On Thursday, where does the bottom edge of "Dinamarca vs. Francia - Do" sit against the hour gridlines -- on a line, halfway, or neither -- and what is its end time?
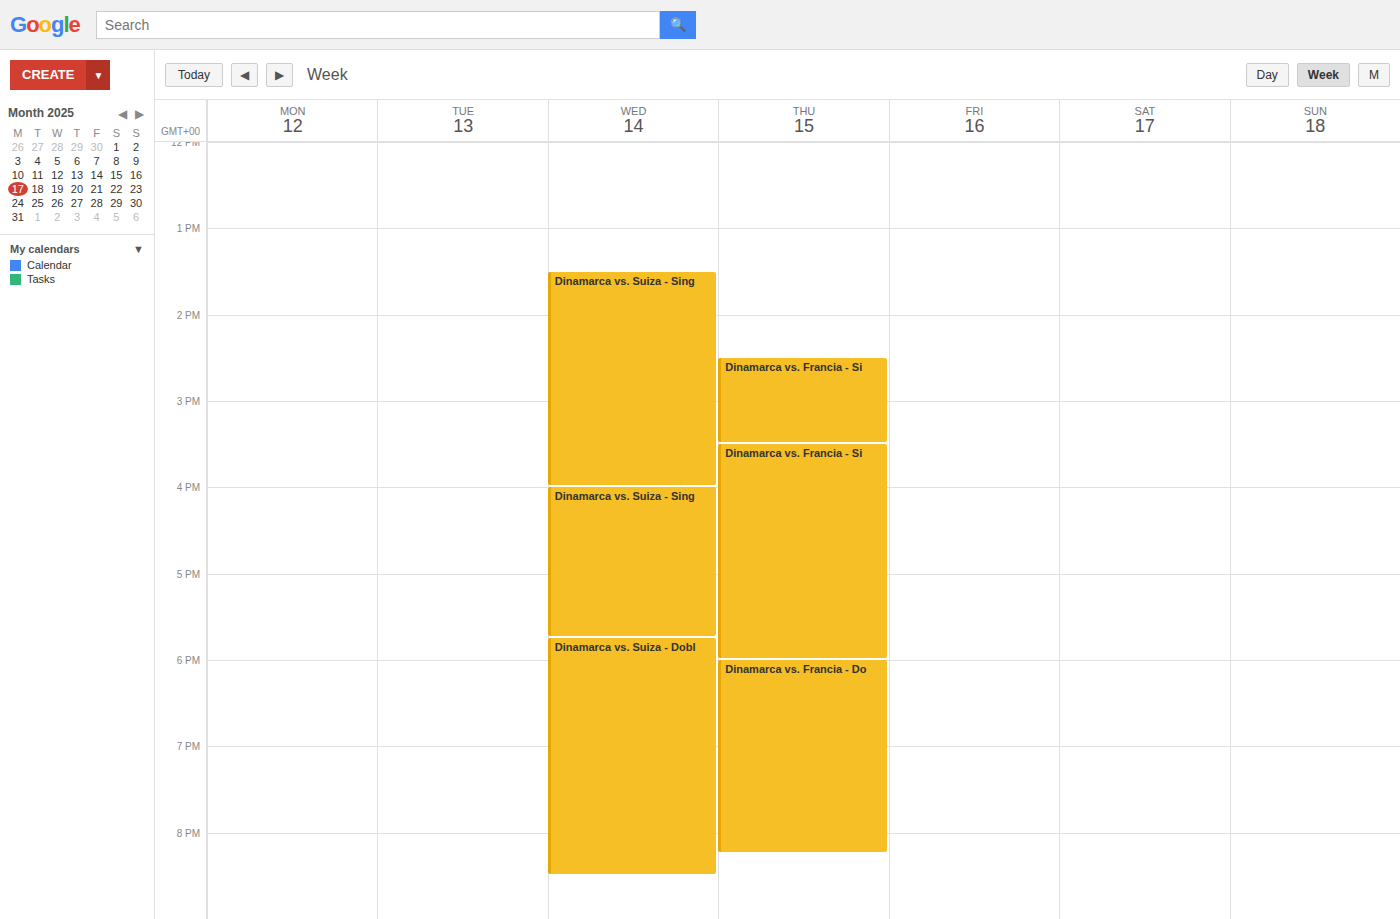
8:15 PM -- neither: a quarter of the way from the 8 PM line to the 9 PM line.